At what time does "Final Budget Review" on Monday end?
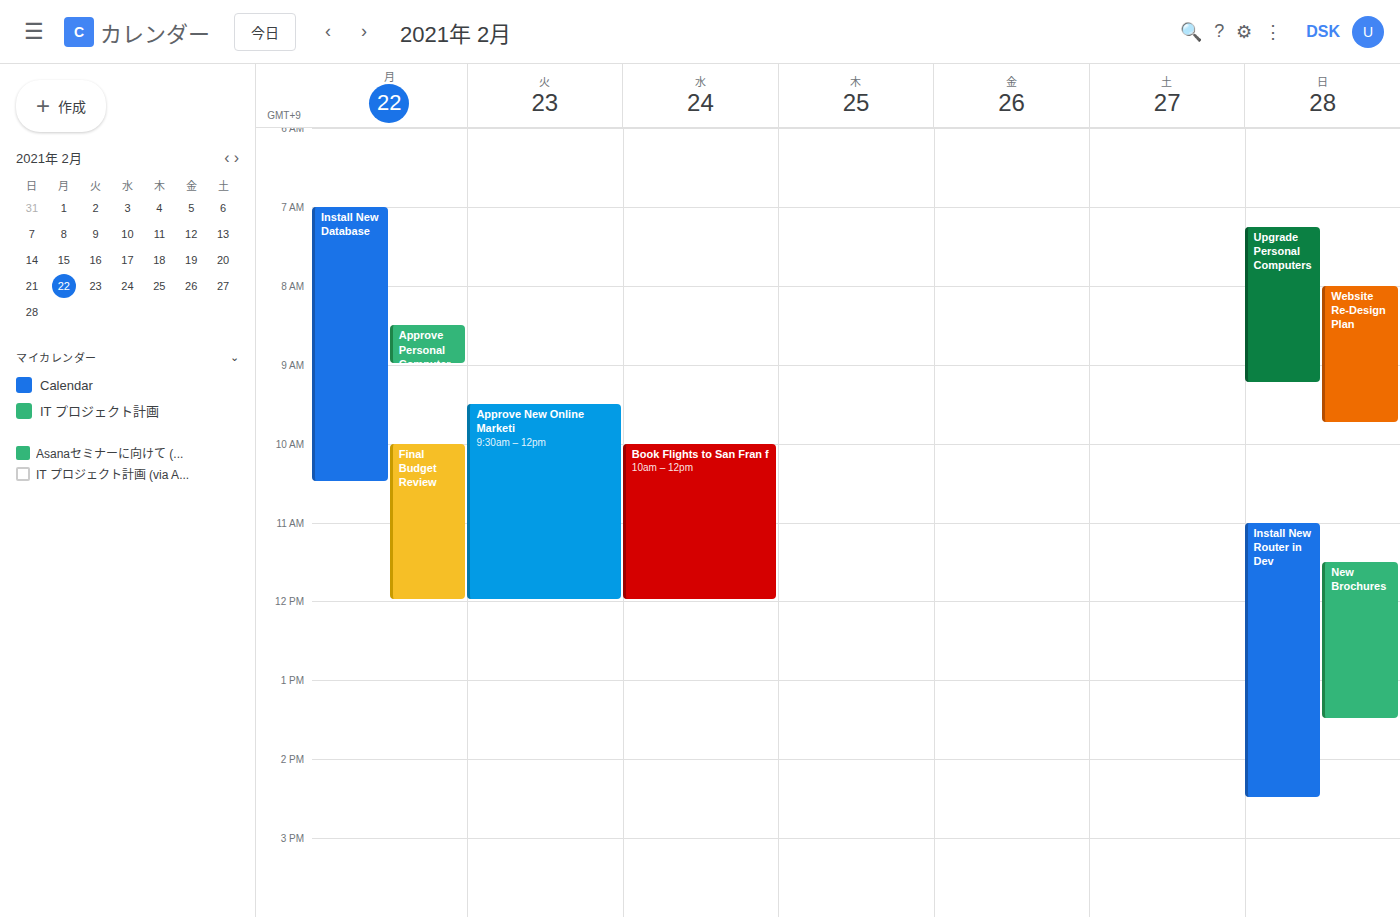
12:00